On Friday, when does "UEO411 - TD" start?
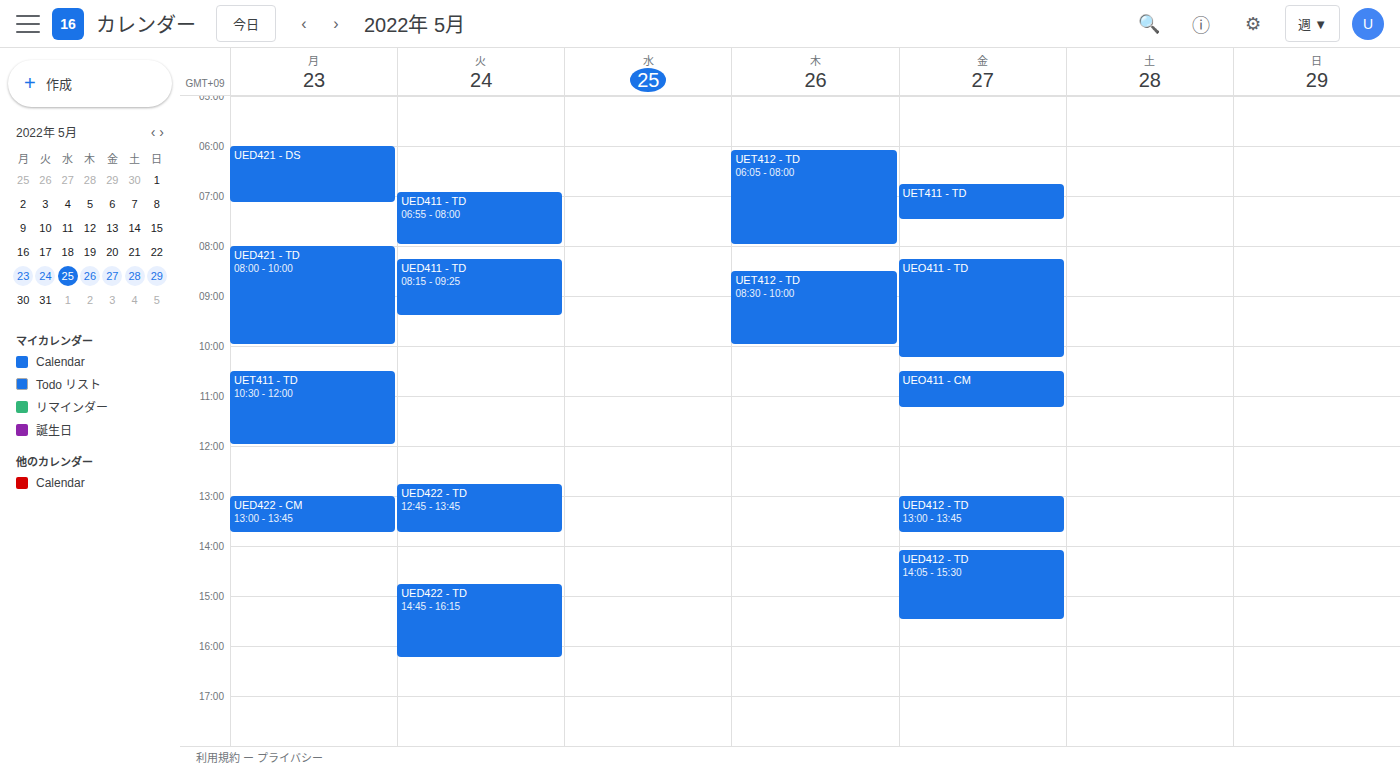
8:15 AM